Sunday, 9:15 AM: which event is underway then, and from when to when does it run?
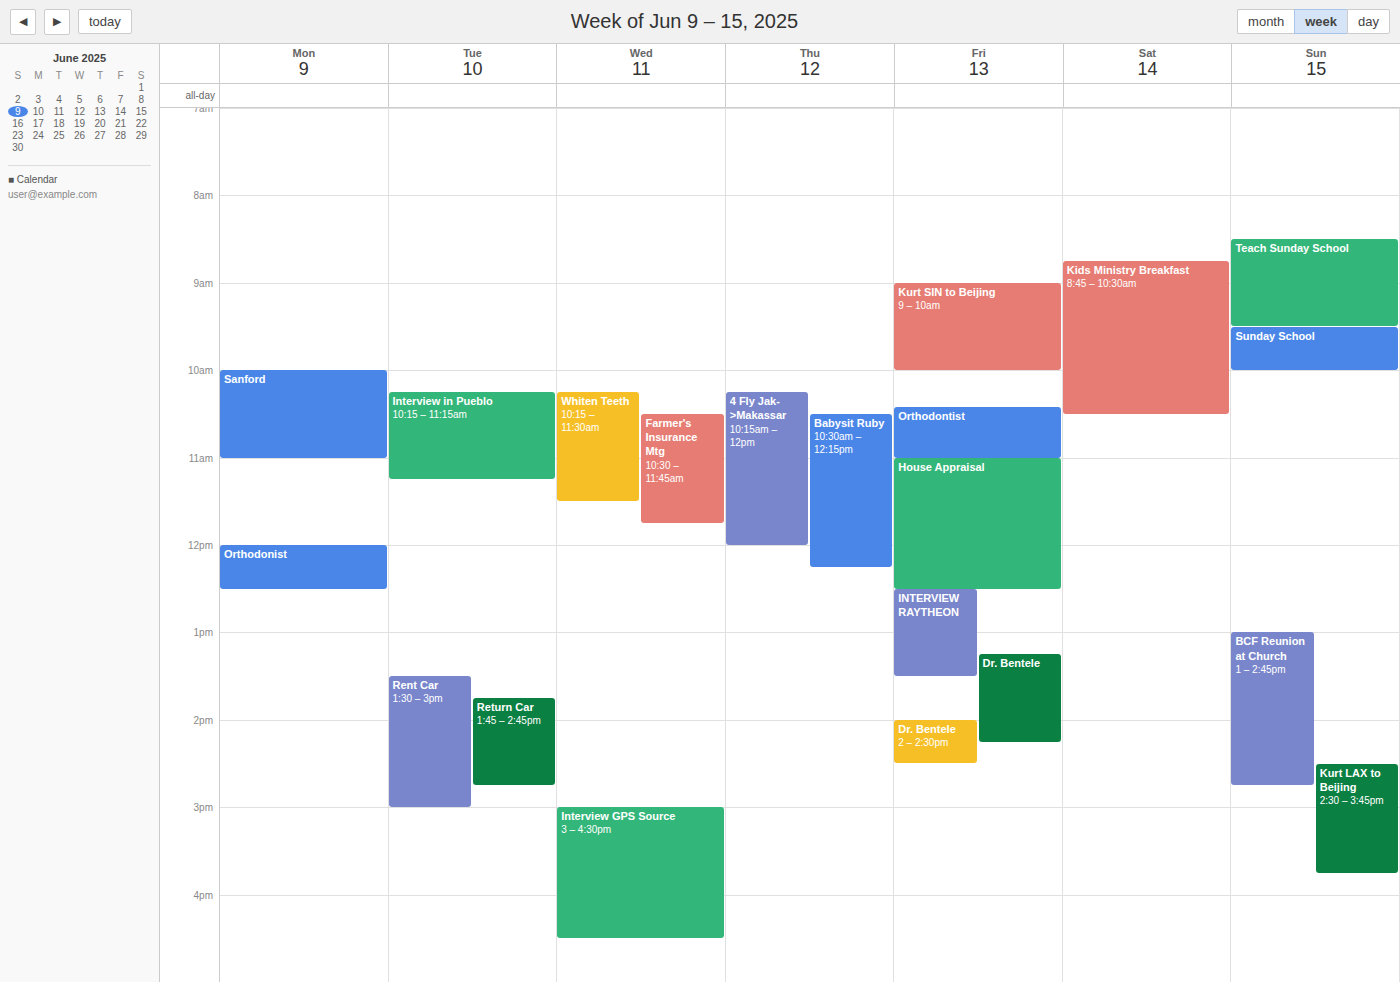
"Teach Sunday School", 8:30 AM to 9:30 AM